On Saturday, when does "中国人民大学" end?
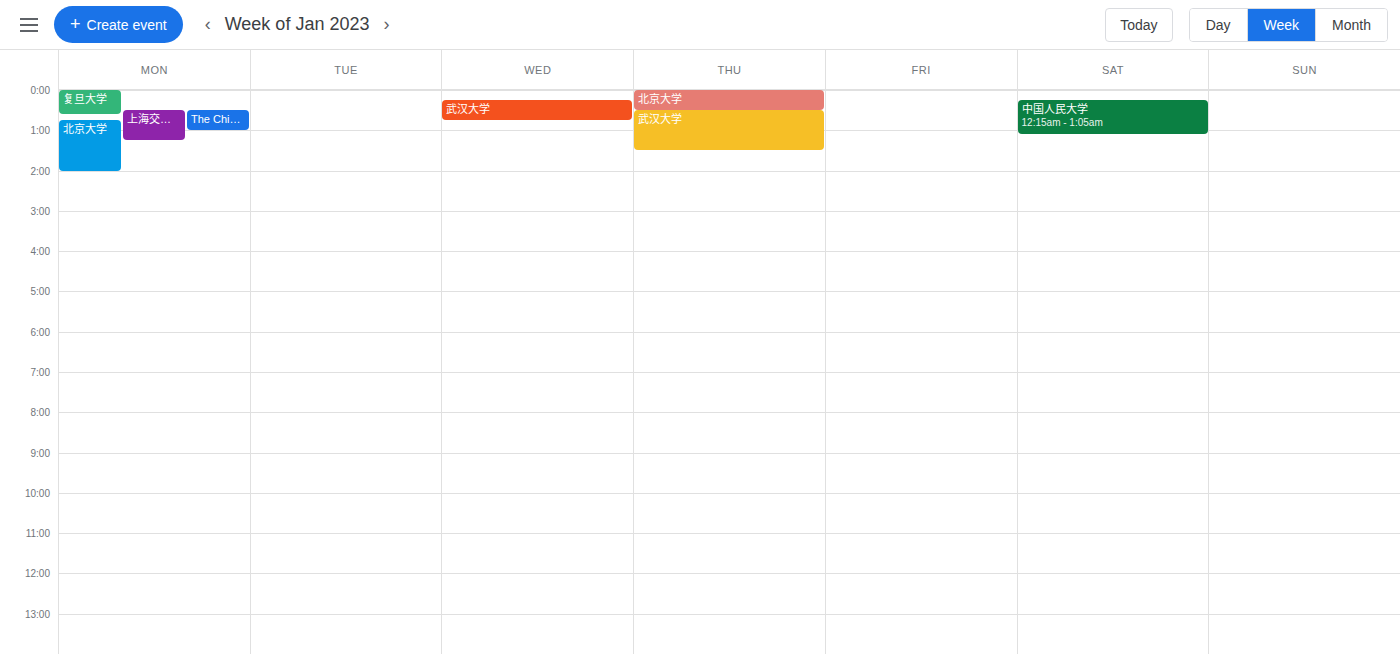
1:05 AM